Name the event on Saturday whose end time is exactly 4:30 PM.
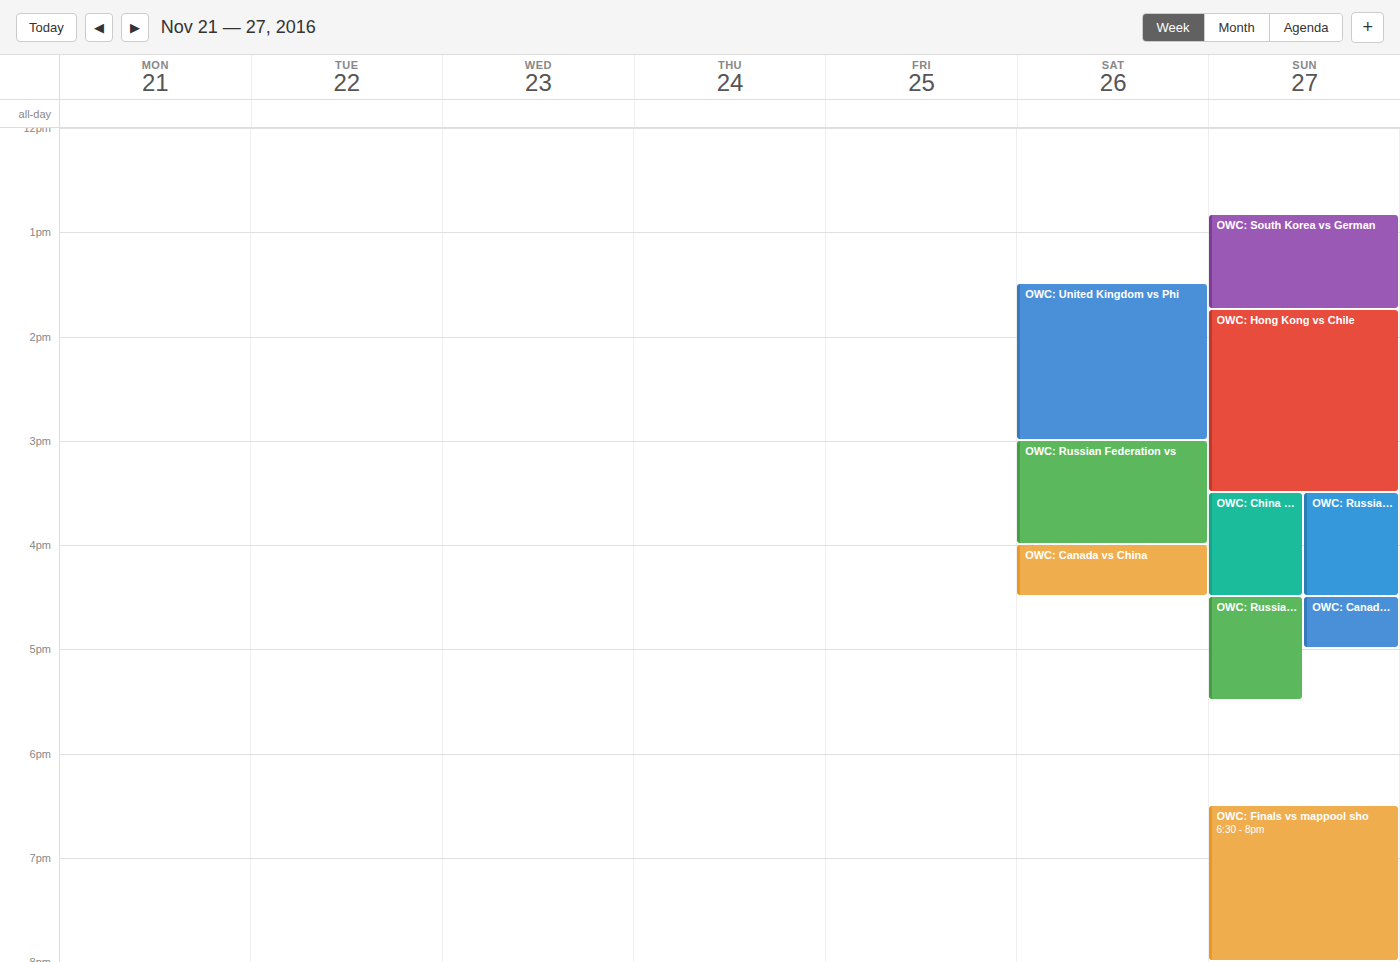
"OWC: Canada vs China"